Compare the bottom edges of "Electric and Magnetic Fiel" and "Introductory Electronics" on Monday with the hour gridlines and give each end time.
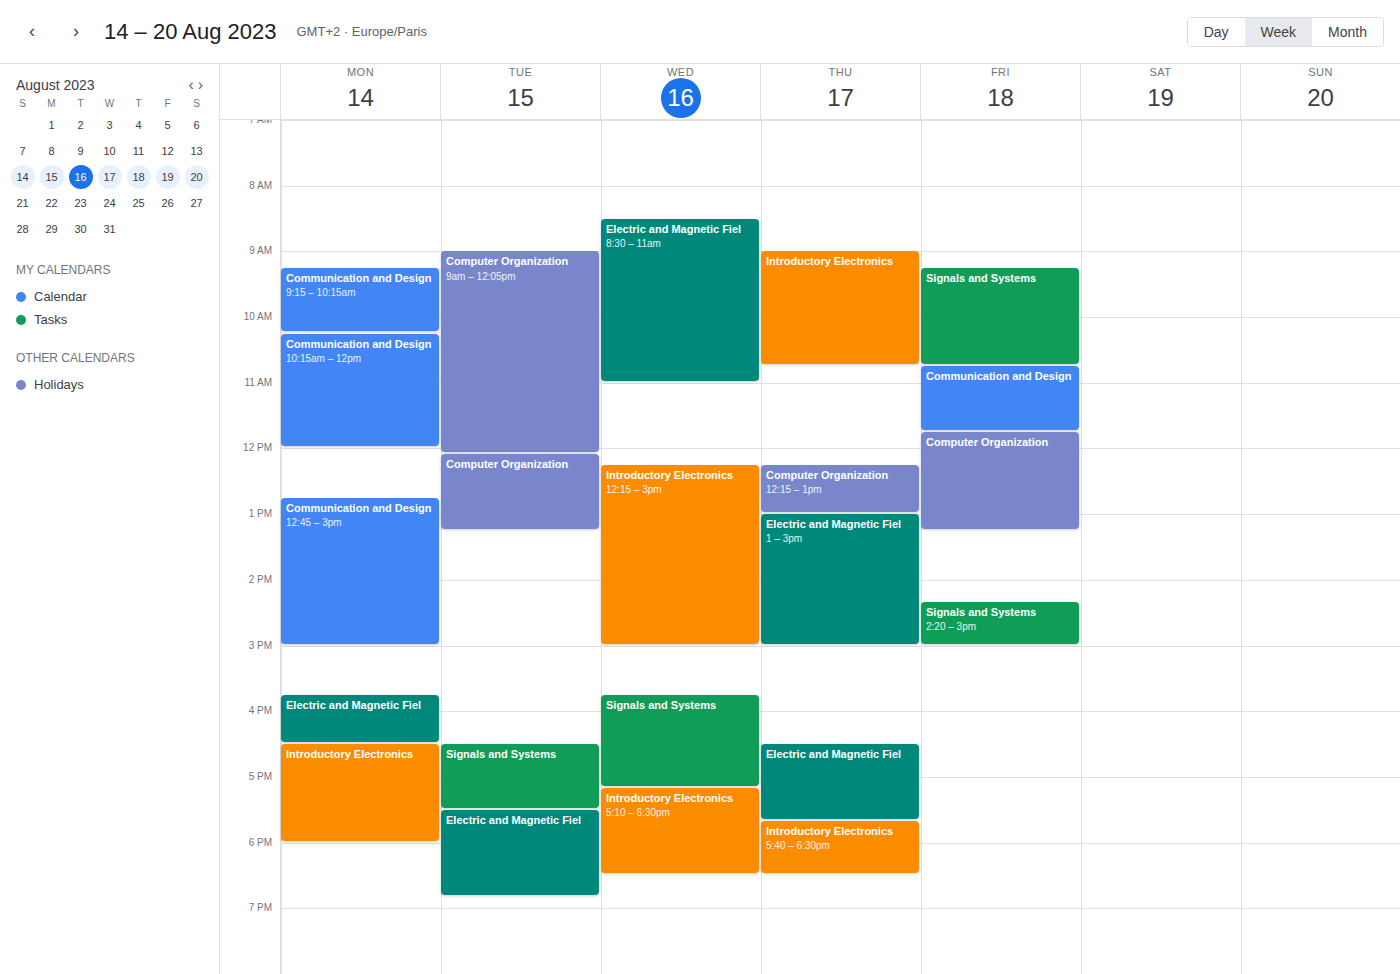
"Electric and Magnetic Fiel": 4:30 PM, halfway between the 4 PM and 5 PM lines. "Introductory Electronics": 6:00 PM, exactly on the 6 PM line.